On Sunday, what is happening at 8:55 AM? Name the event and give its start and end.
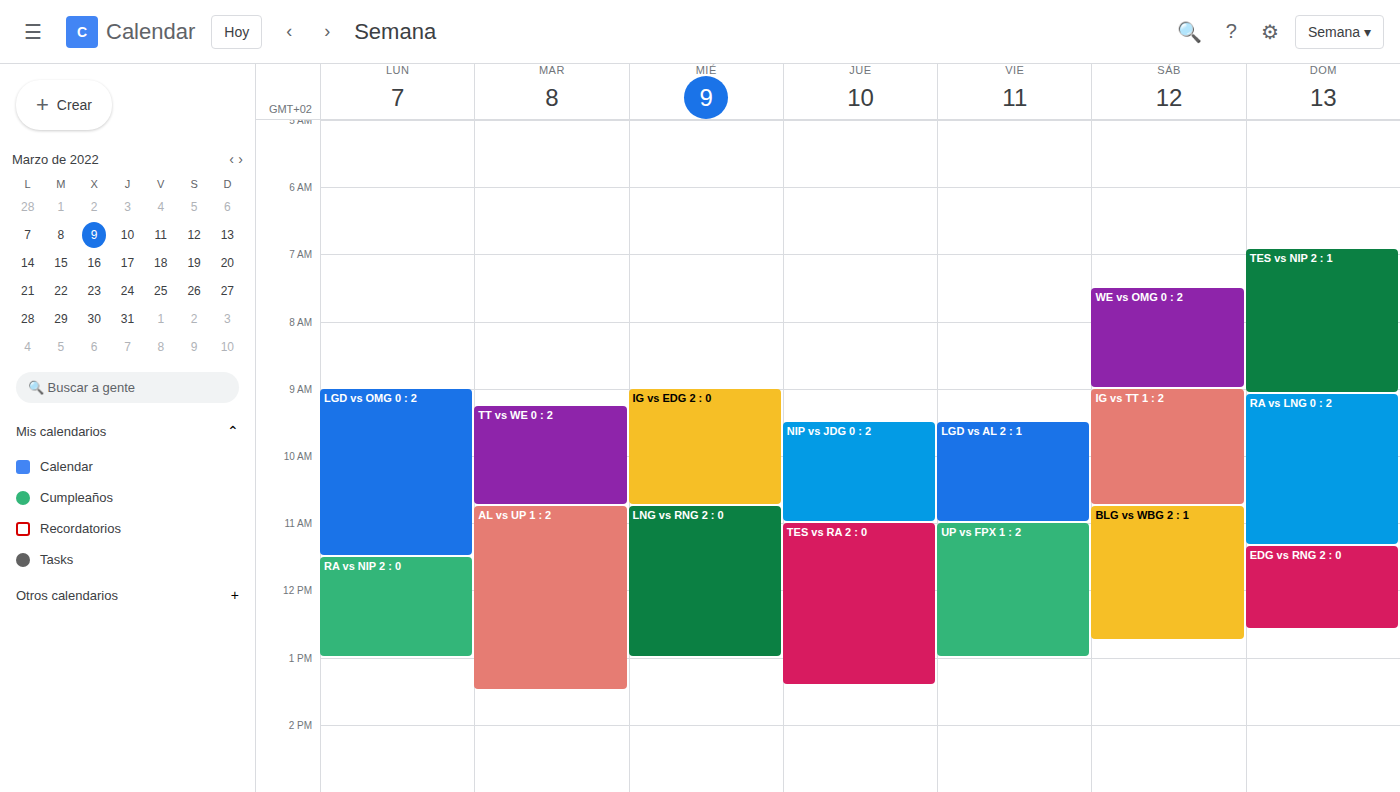
"TES vs NIP 2 : 1", 6:55 AM to 9:05 AM